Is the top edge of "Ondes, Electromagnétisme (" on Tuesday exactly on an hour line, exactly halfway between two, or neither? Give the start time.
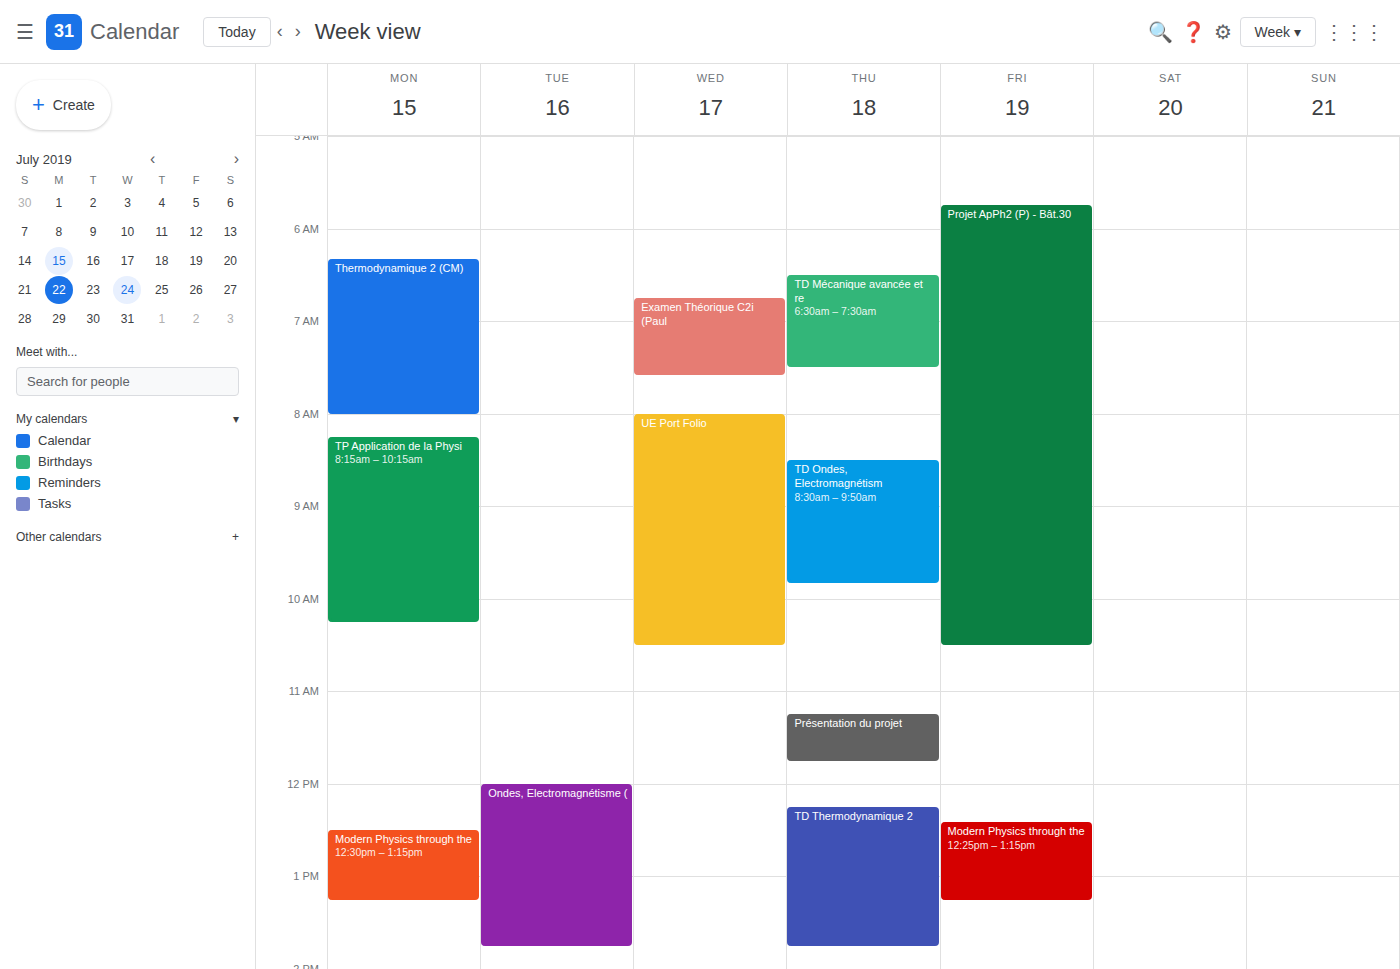
12:00 PM -- exactly on the 12 PM line.